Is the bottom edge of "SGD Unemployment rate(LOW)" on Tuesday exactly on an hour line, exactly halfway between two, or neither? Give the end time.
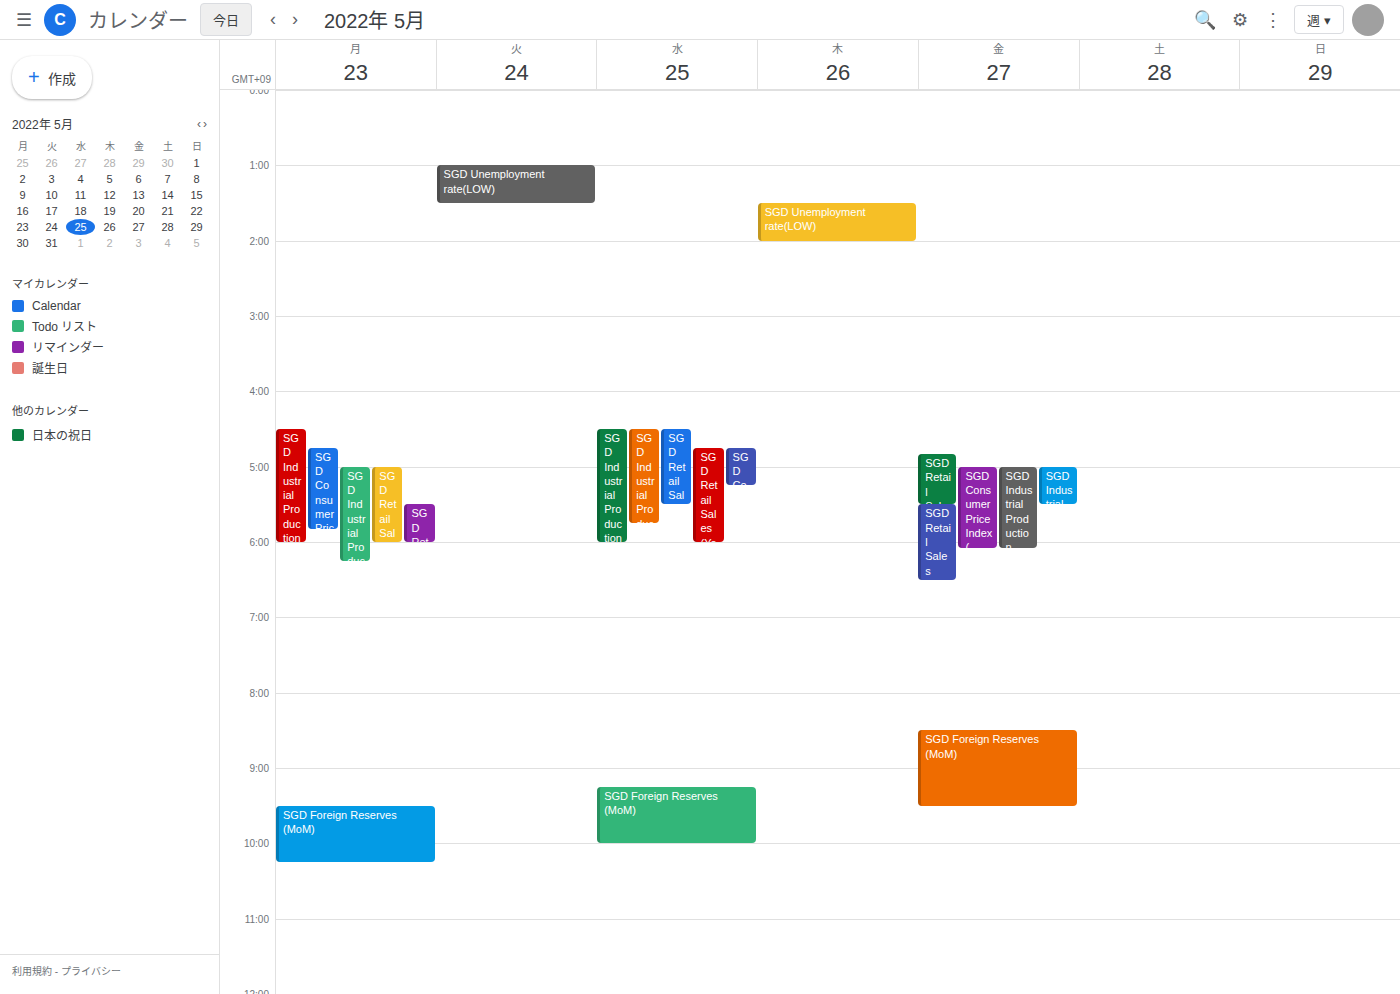
1:30 AM -- halfway between the 1 AM and 2 AM lines.